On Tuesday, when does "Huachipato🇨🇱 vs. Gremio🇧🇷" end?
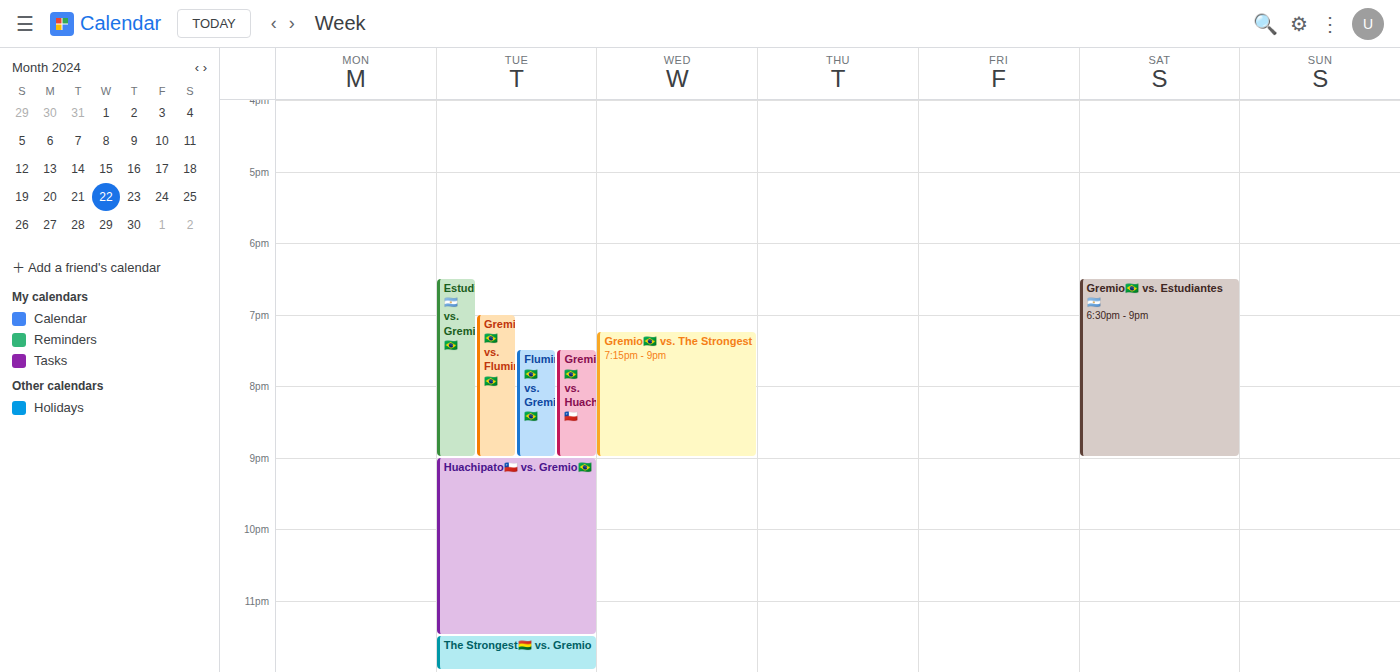
11:30 PM